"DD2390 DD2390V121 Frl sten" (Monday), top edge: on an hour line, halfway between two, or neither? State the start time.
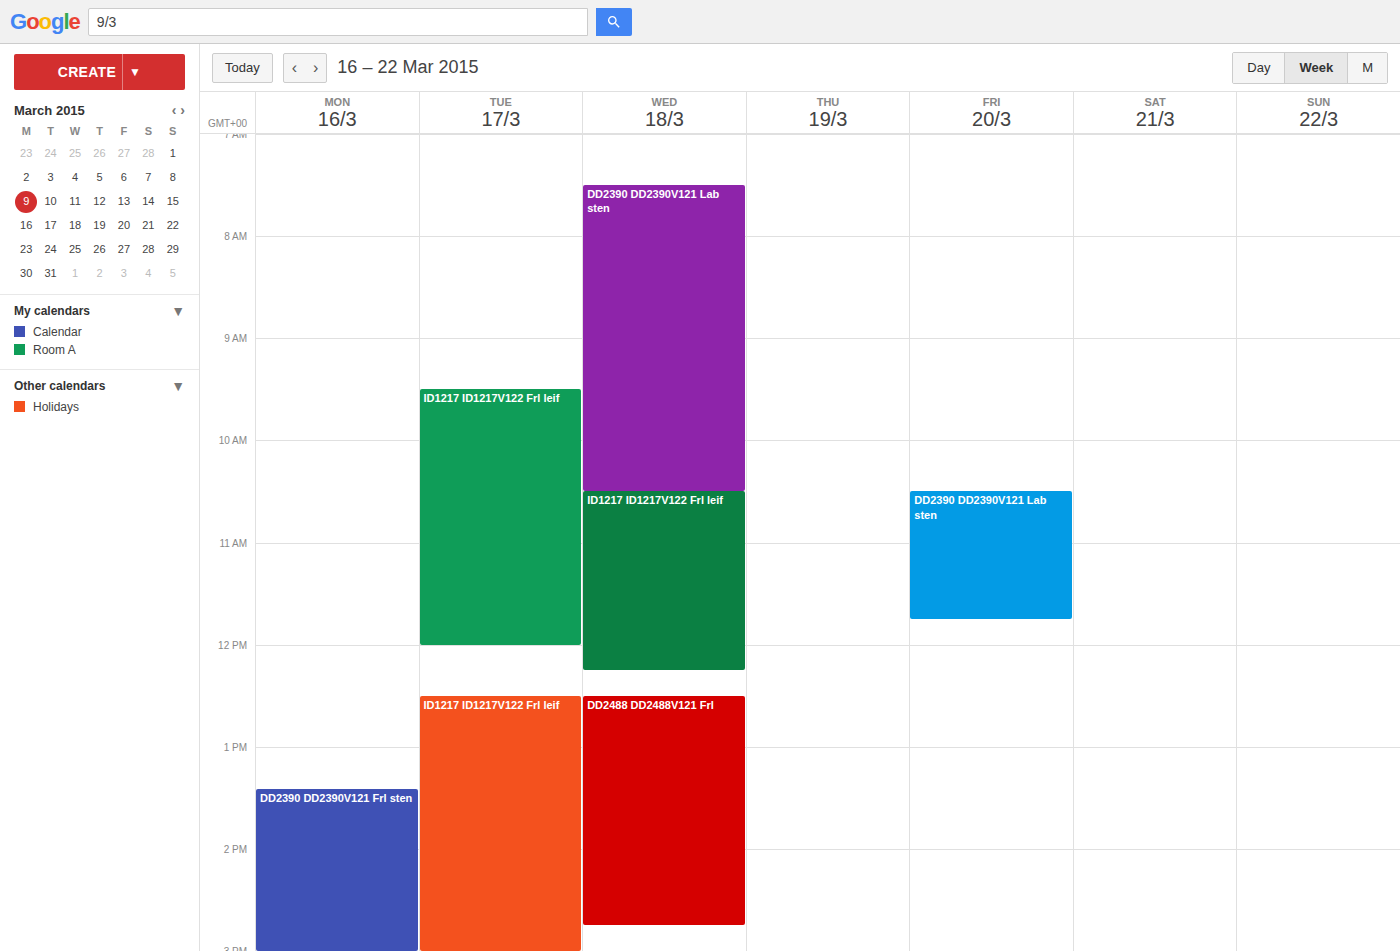
1:25 PM -- neither: 25 minutes below the 1 PM line and 35 minutes above the 2 PM line.